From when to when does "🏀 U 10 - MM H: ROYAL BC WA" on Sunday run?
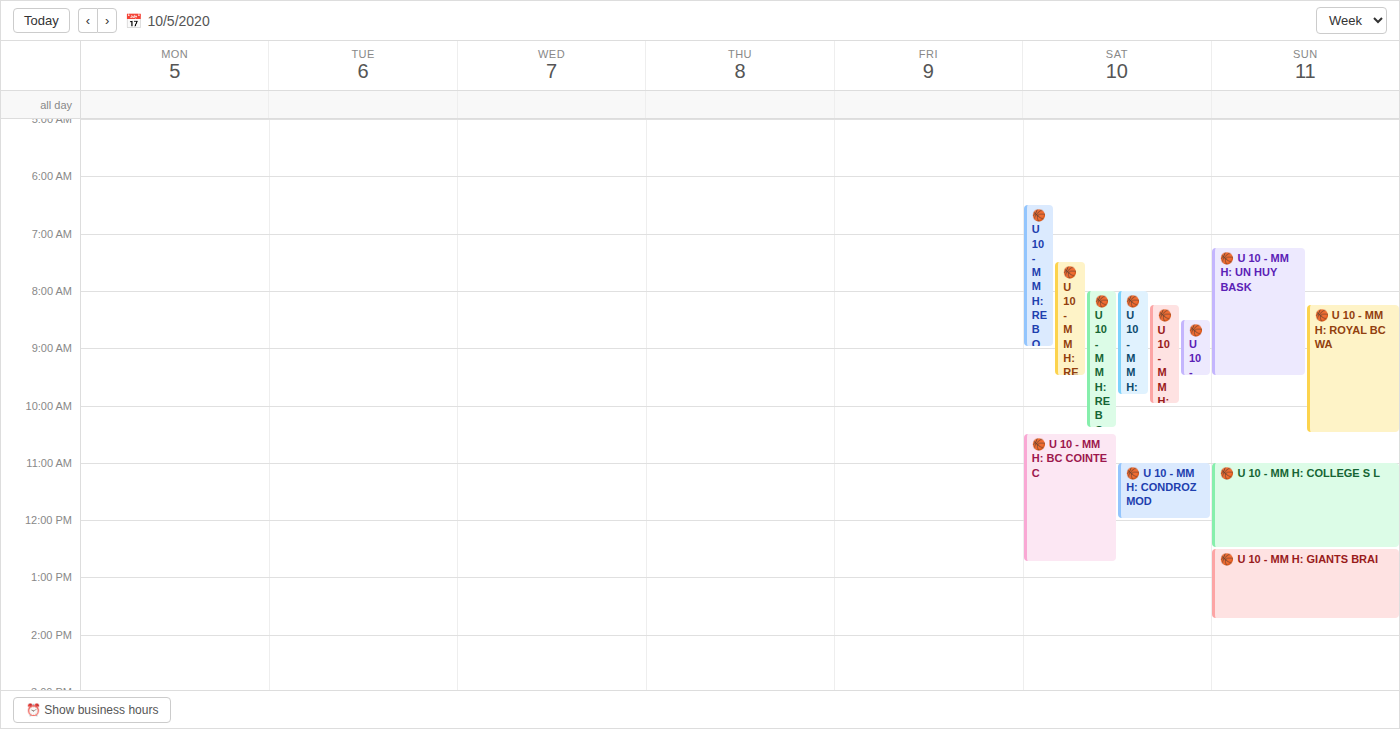
8:15 AM to 10:30 AM